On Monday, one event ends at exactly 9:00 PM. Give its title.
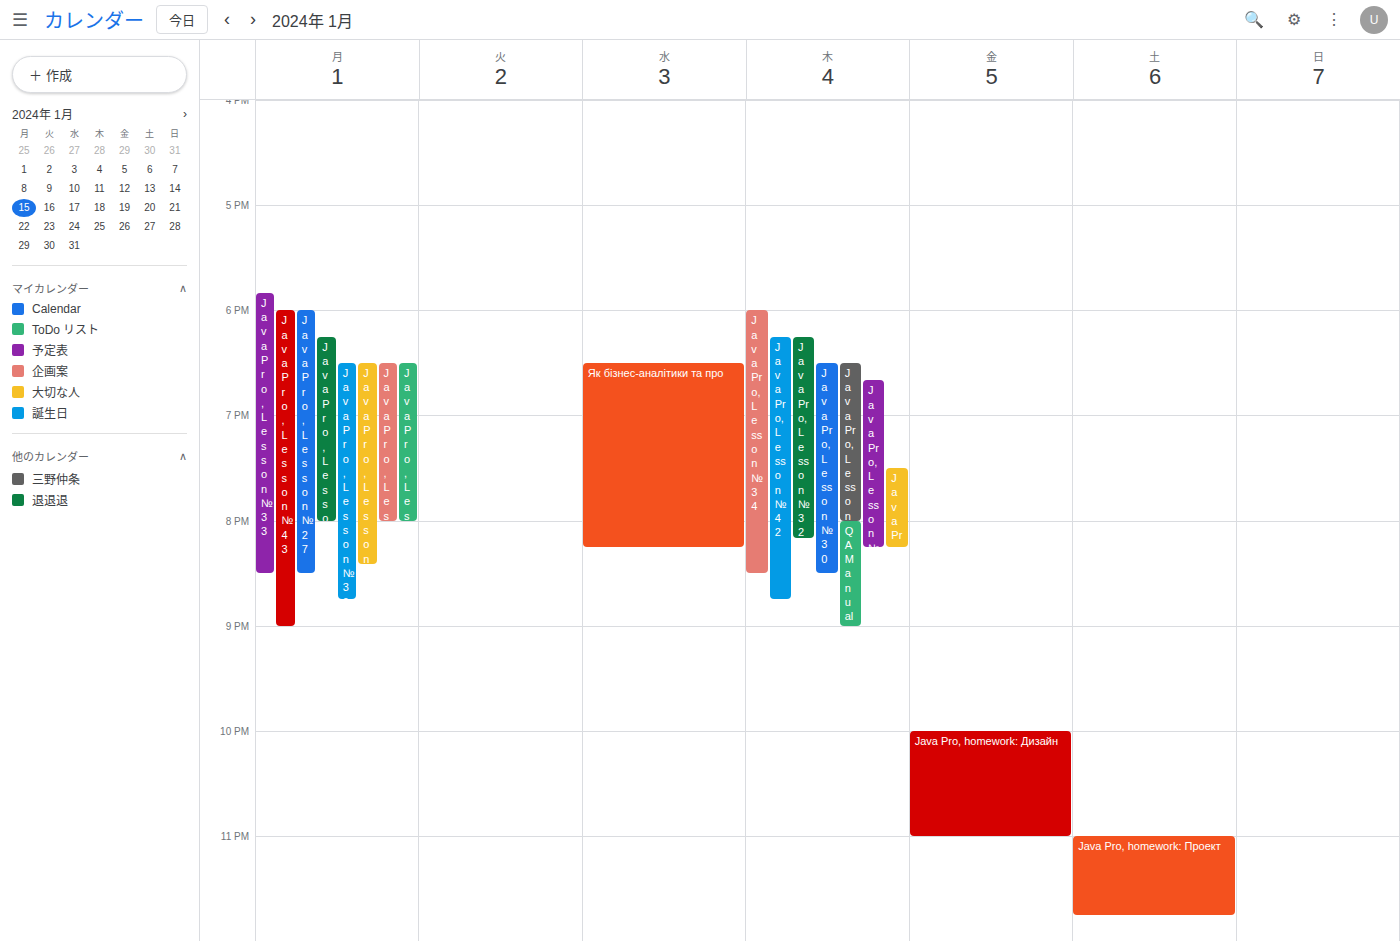
"Java Pro, Lesson № 43"